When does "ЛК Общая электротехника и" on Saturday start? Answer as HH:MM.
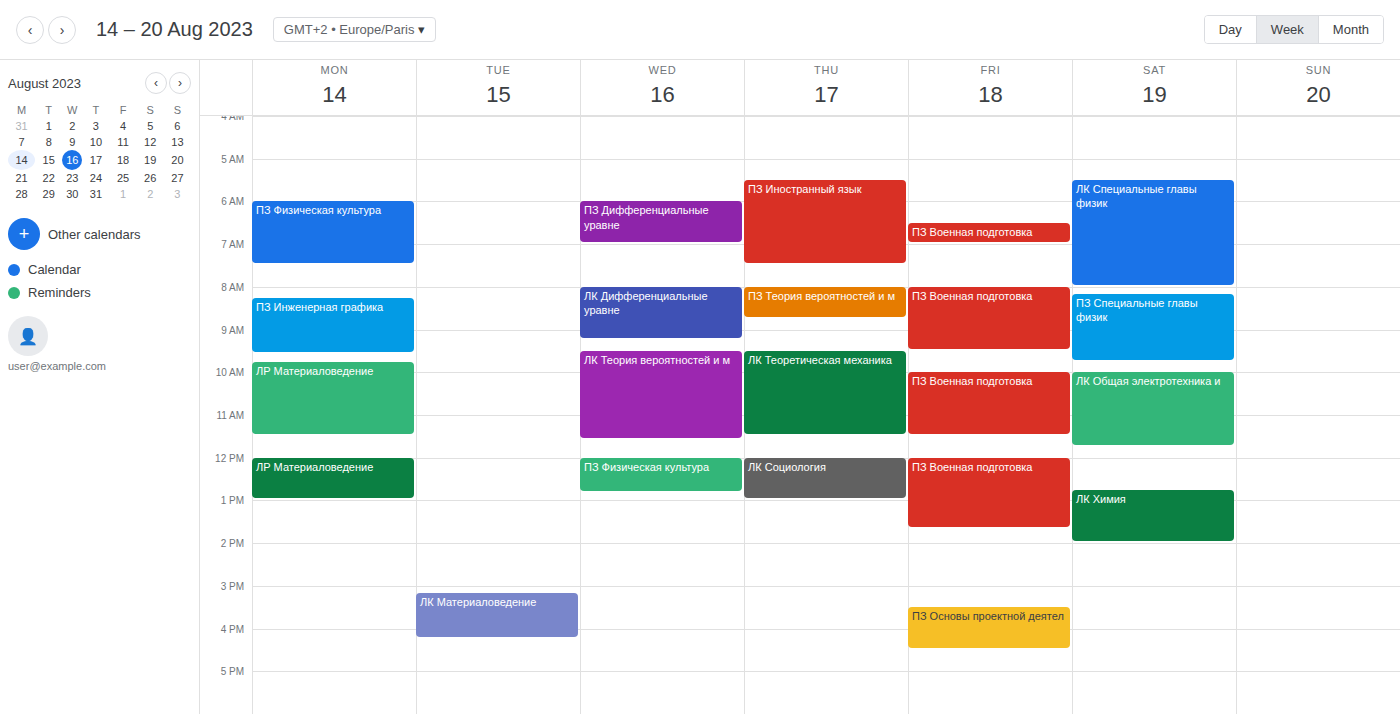
10:00